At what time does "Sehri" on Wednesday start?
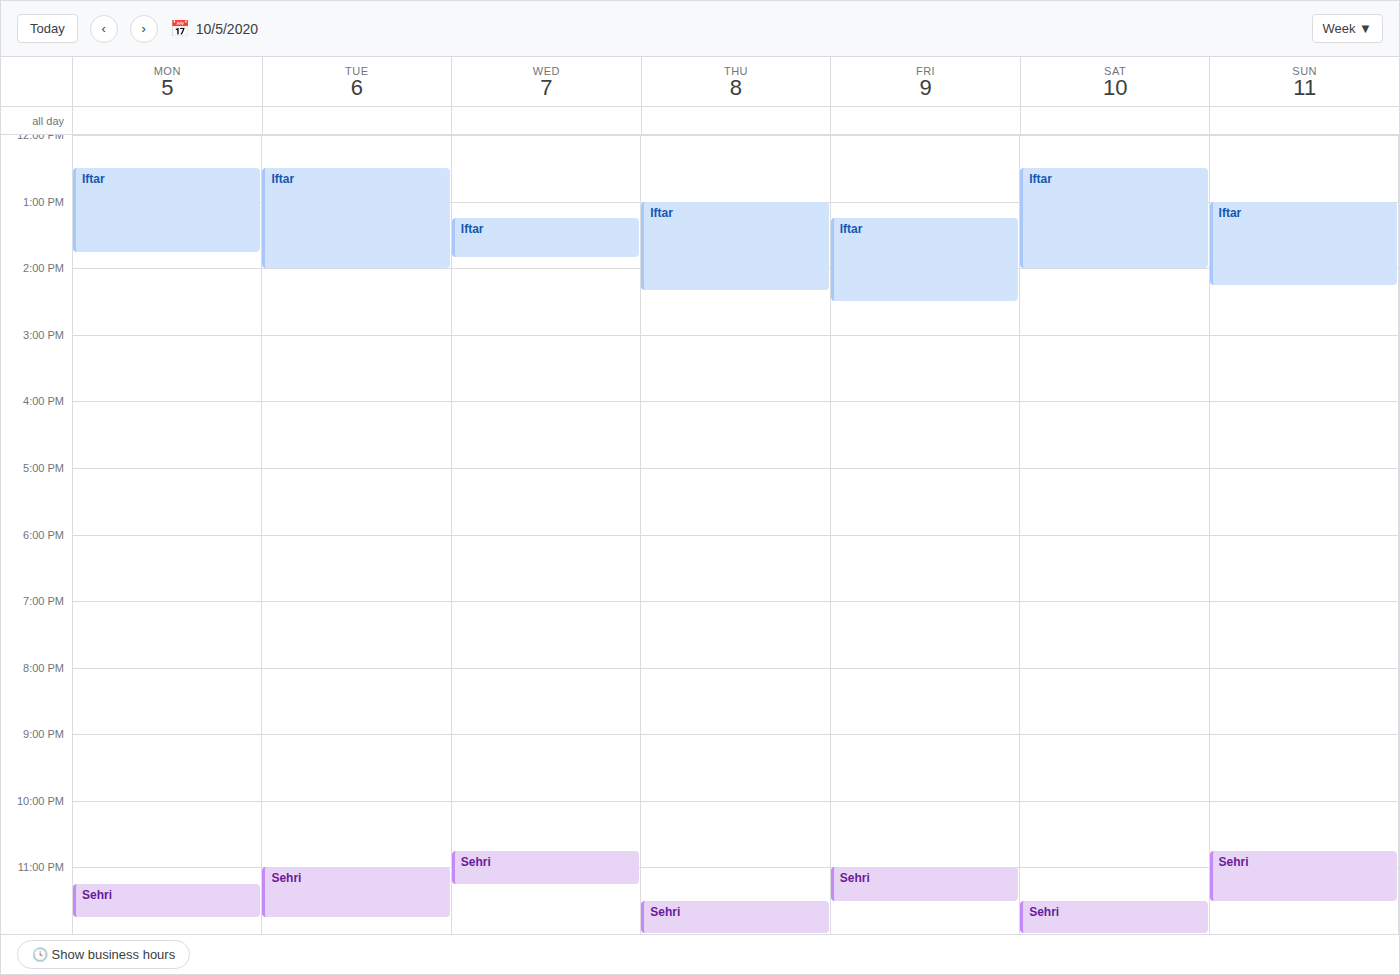
22:45